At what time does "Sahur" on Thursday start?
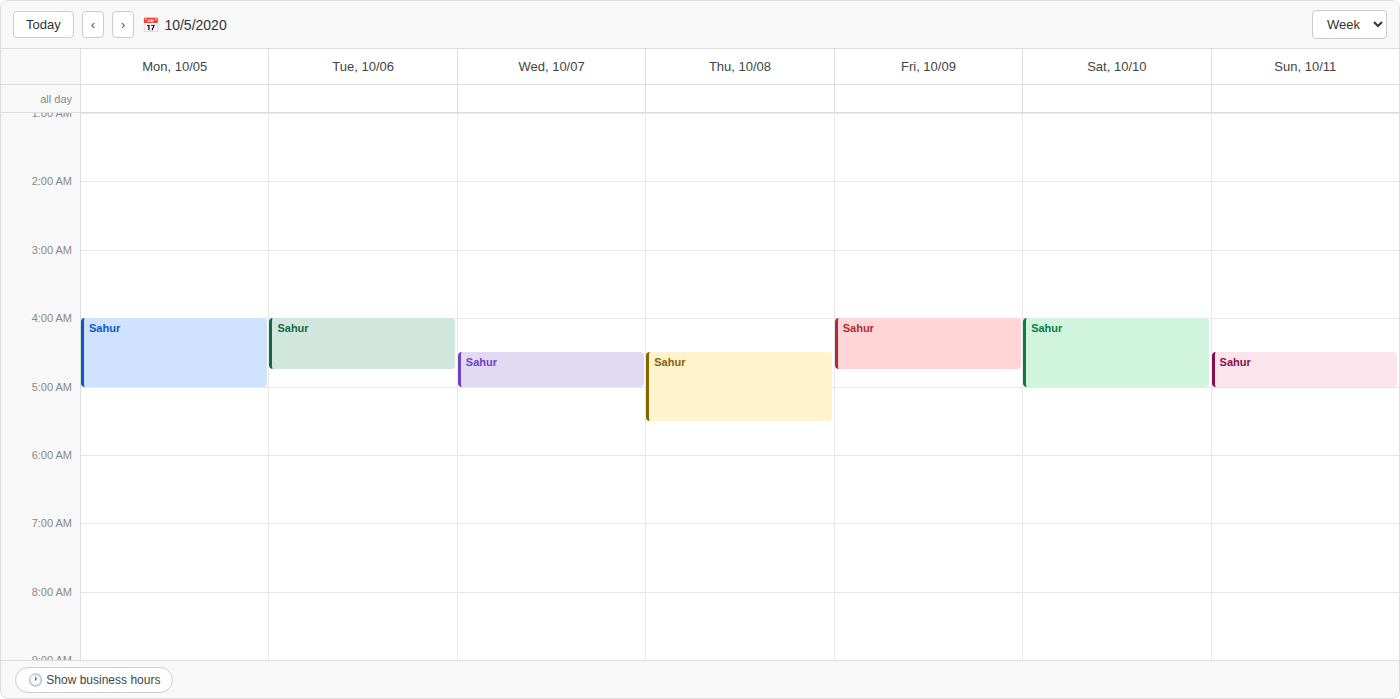
4:30 AM